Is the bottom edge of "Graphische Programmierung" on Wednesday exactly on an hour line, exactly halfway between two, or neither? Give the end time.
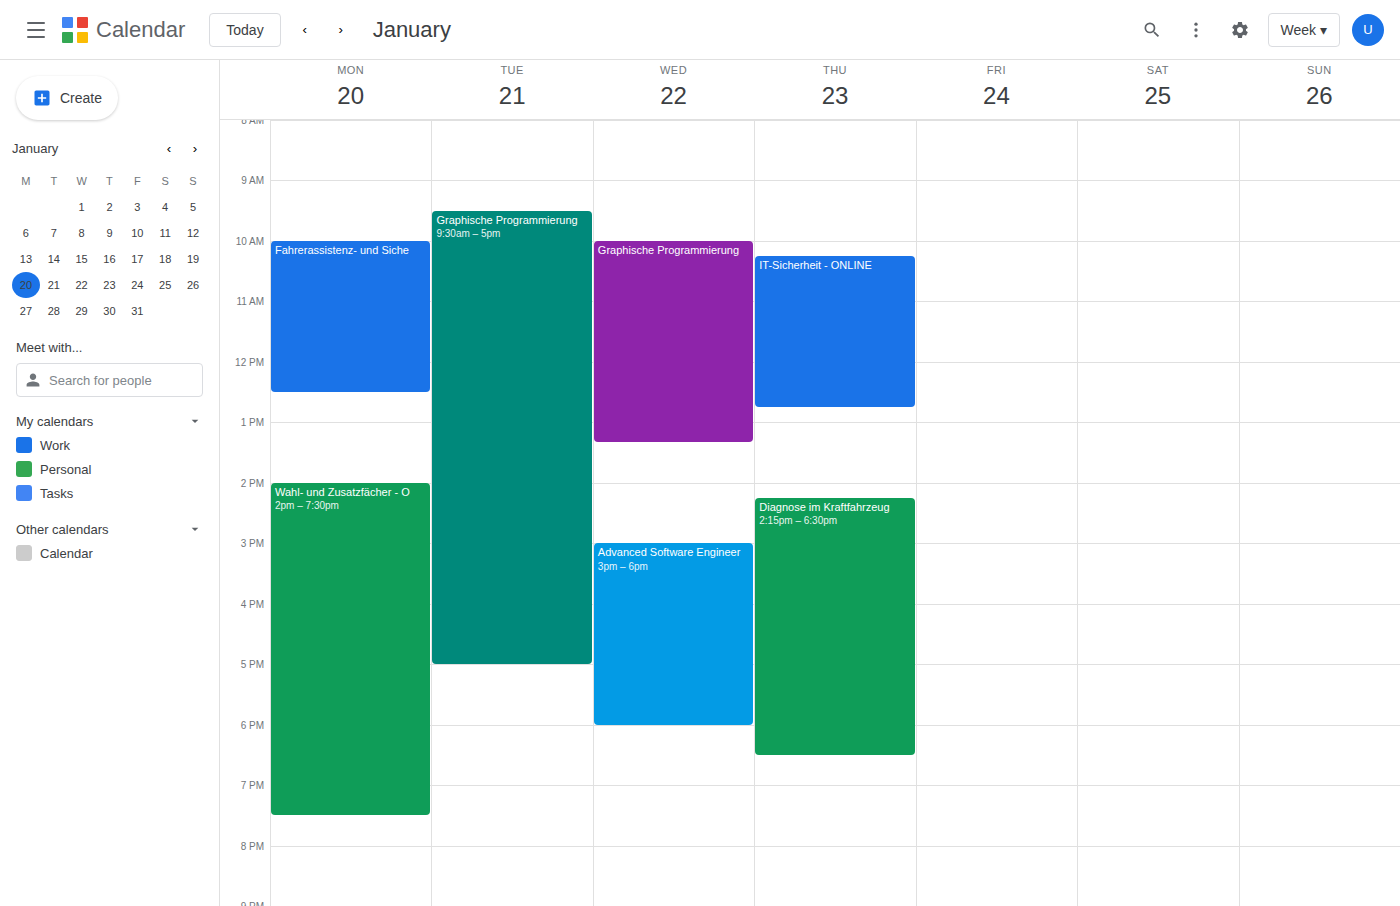
1:20 PM -- neither: 20 minutes below the 1 PM line and 40 minutes above the 2 PM line.